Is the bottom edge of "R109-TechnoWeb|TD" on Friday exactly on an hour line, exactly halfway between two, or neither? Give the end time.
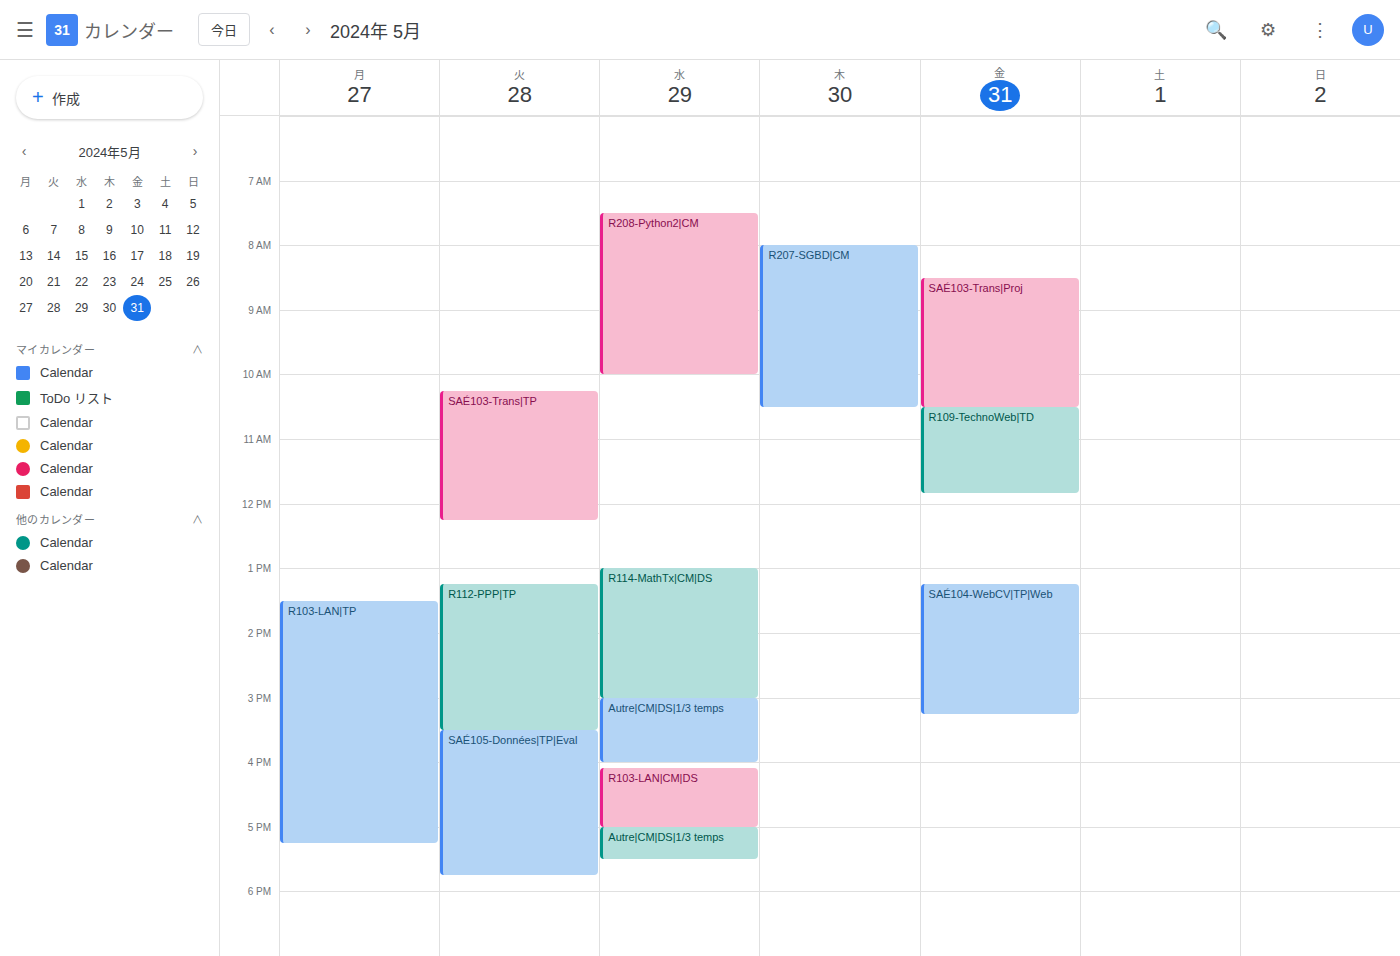
11:50 AM -- neither: 50 minutes below the 11 AM line and 10 minutes above the 12 PM line.